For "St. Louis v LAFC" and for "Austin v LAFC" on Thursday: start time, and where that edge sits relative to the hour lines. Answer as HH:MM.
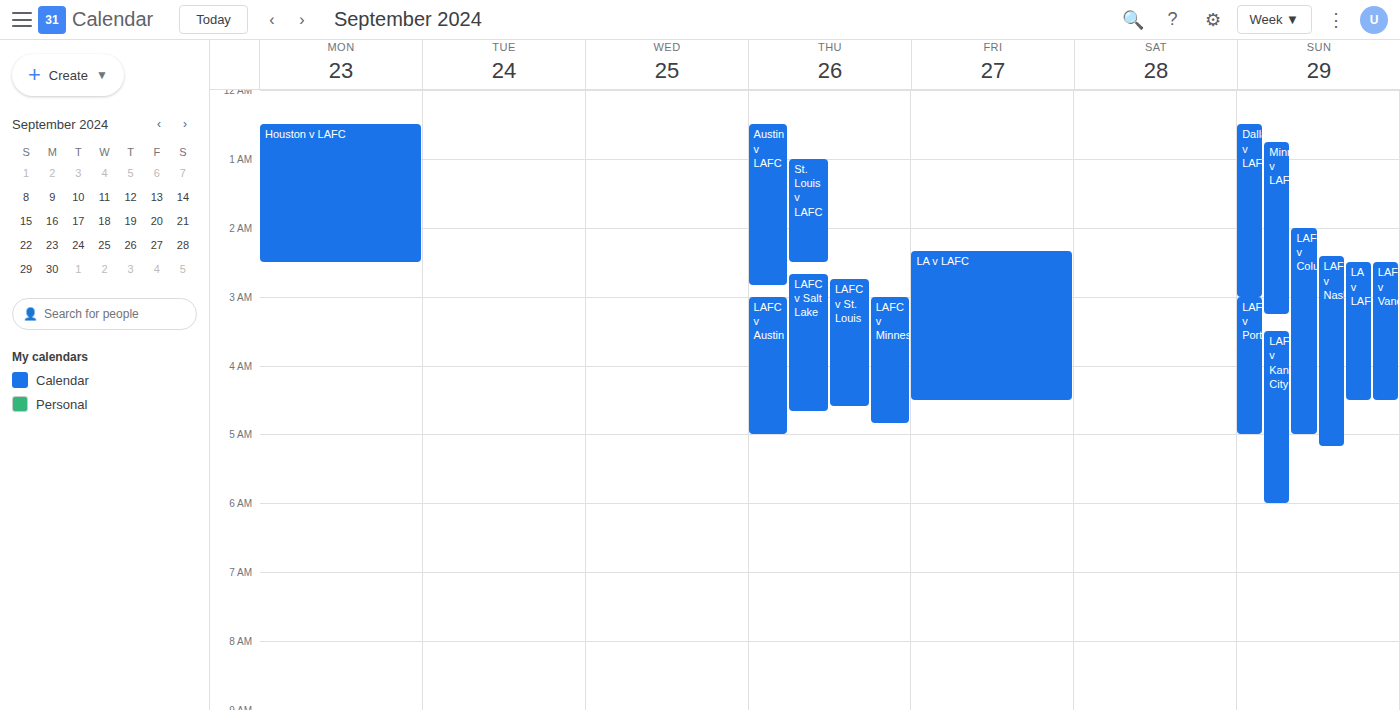
"St. Louis v LAFC": 01:00, exactly on the 01:00 line. "Austin v LAFC": 00:30, halfway between the 00:00 and 01:00 lines.